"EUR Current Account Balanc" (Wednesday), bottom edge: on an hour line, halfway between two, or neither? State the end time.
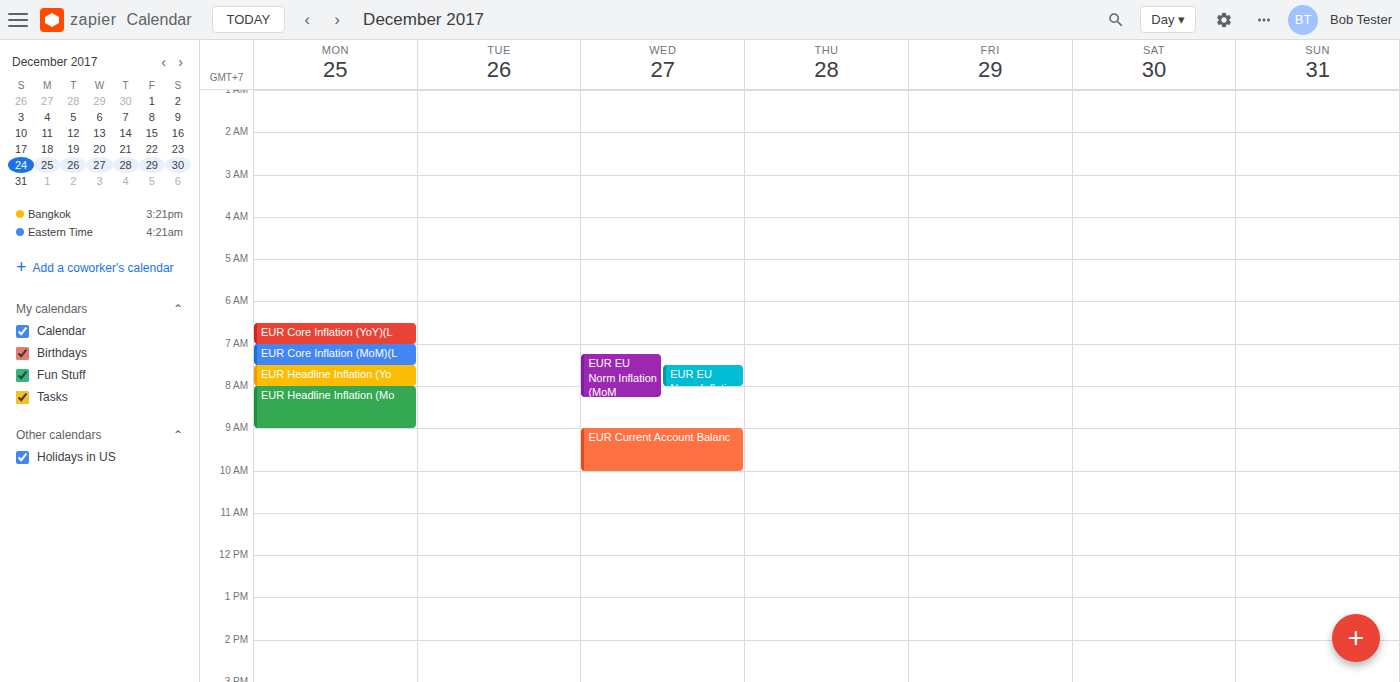
10:00 -- exactly on the 10:00 line.